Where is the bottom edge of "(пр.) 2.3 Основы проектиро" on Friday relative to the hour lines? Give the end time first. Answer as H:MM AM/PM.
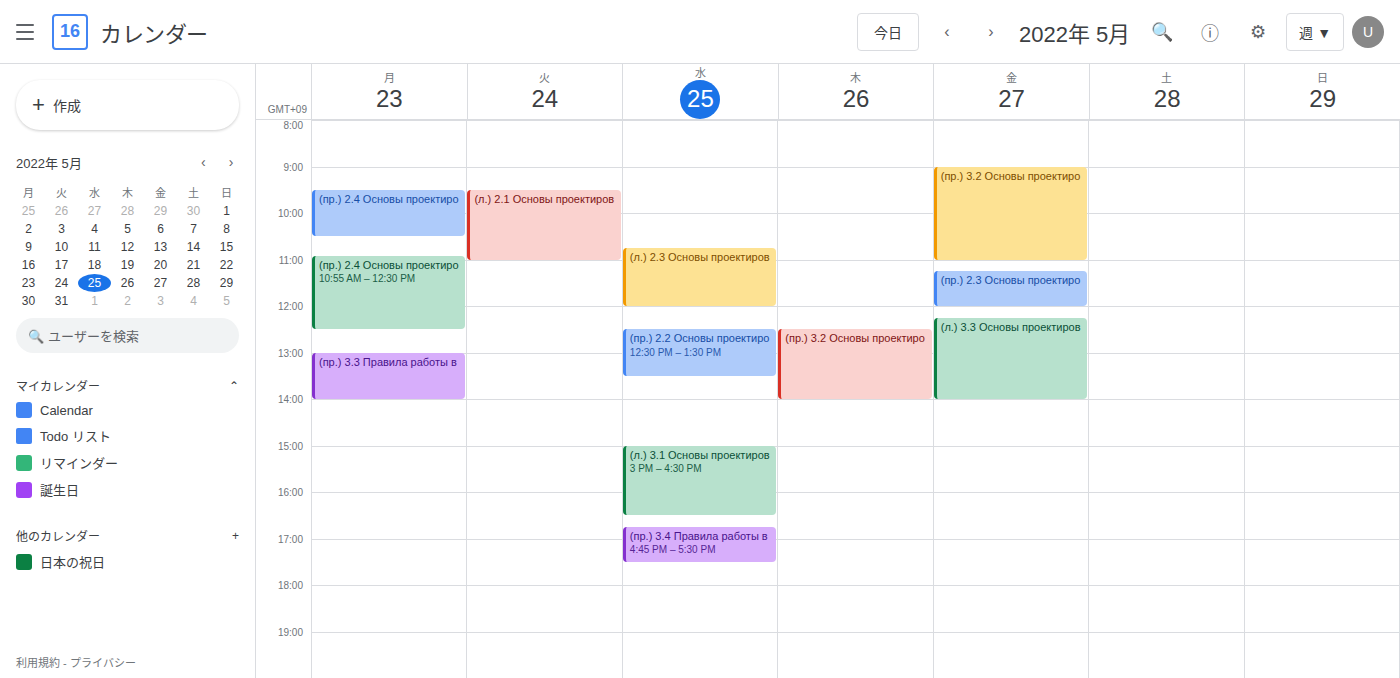
12:00 PM -- exactly on the 12 PM line.